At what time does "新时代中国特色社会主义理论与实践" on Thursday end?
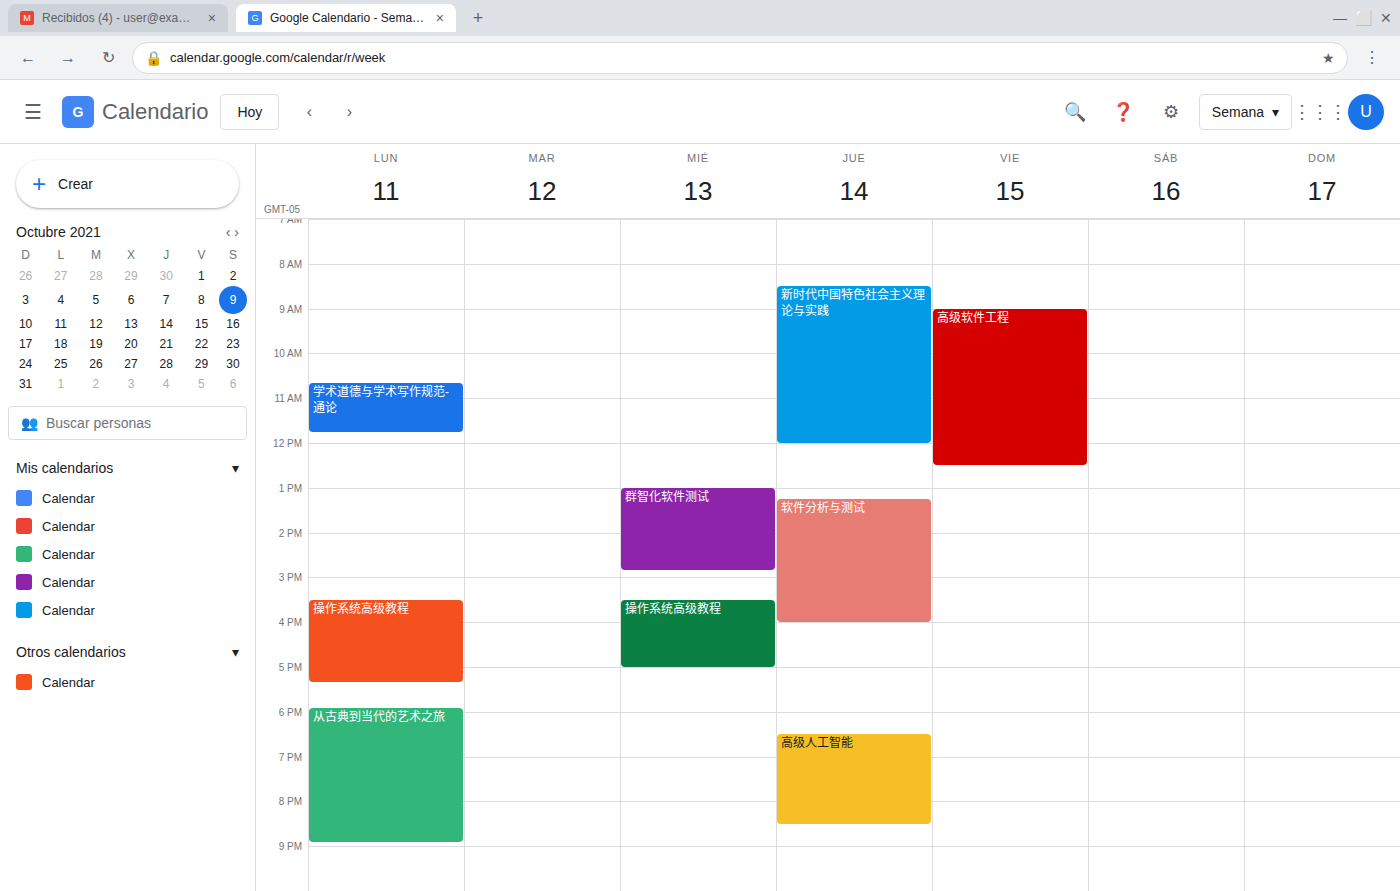
12:00 PM